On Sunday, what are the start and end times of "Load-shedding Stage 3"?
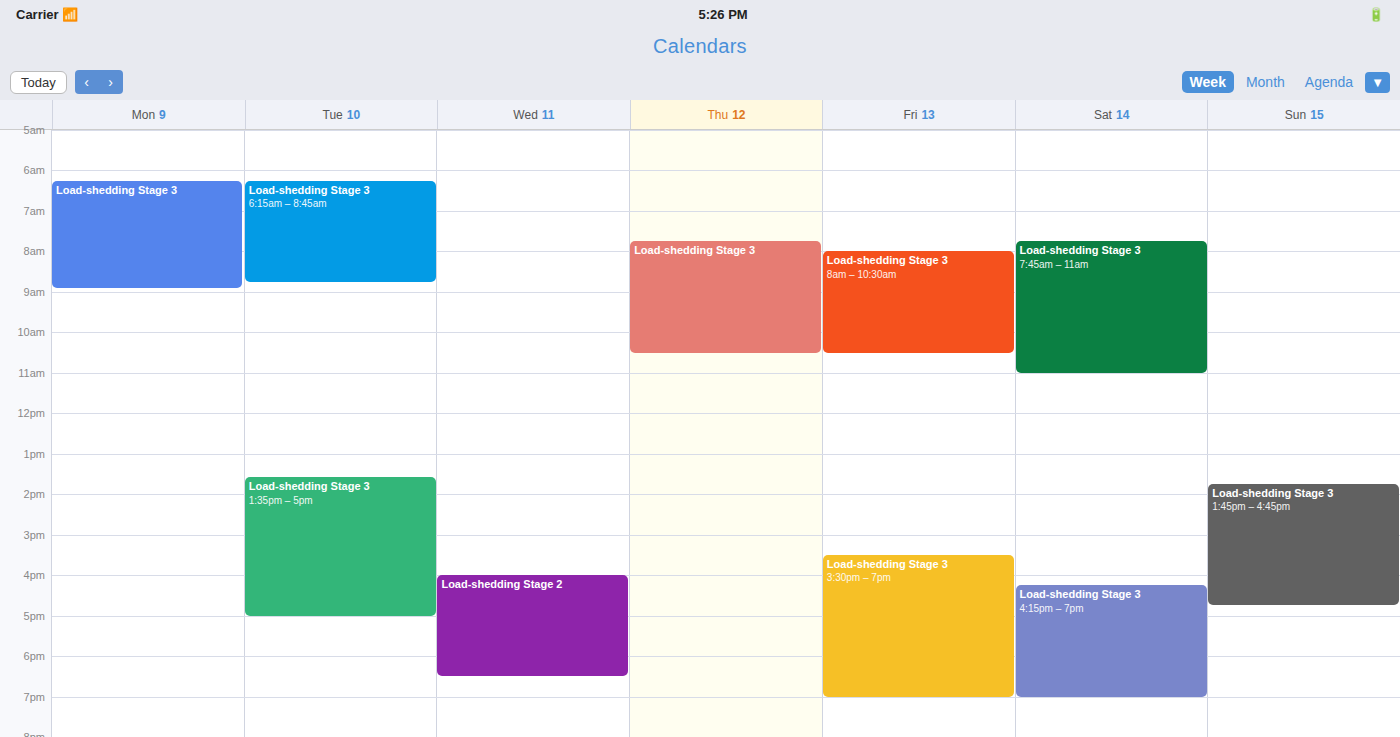
1:45 PM to 4:45 PM